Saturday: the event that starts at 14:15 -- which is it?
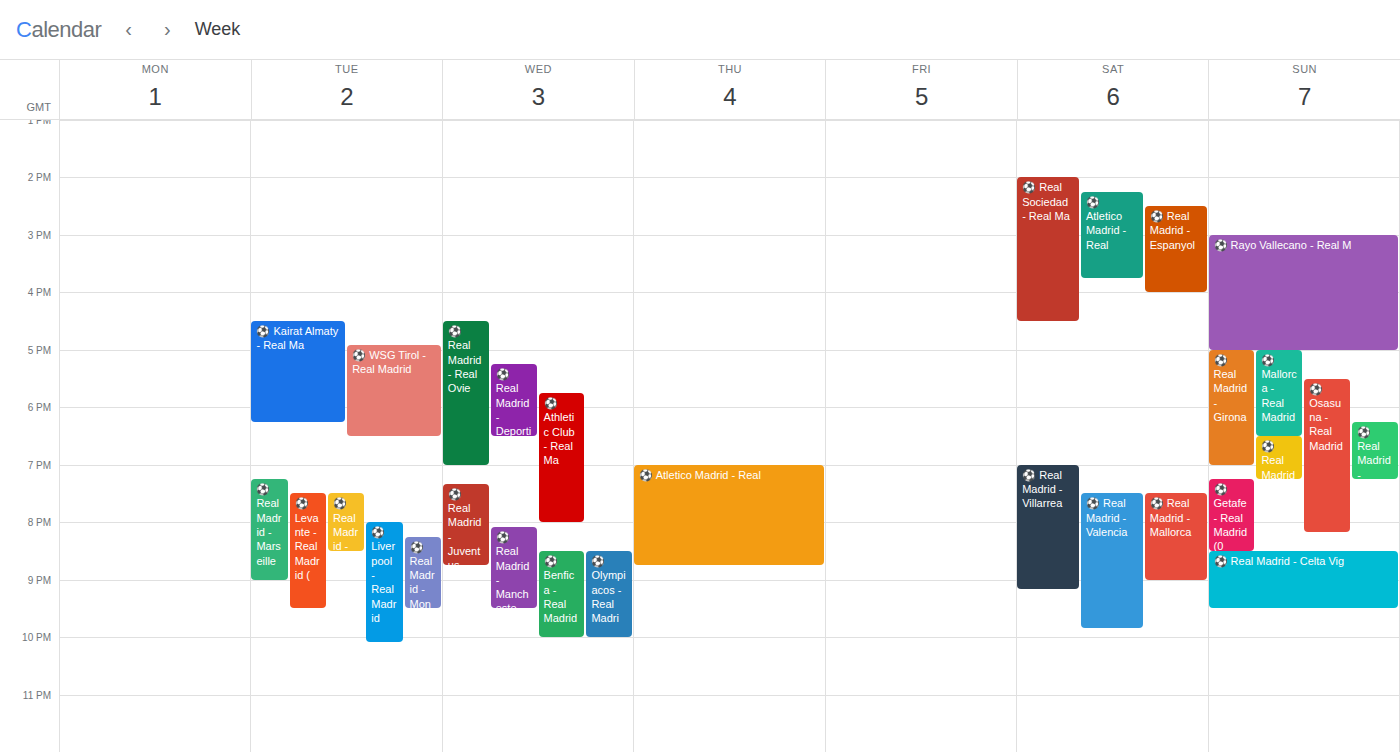
"⚽️ Atletico Madrid - Real"